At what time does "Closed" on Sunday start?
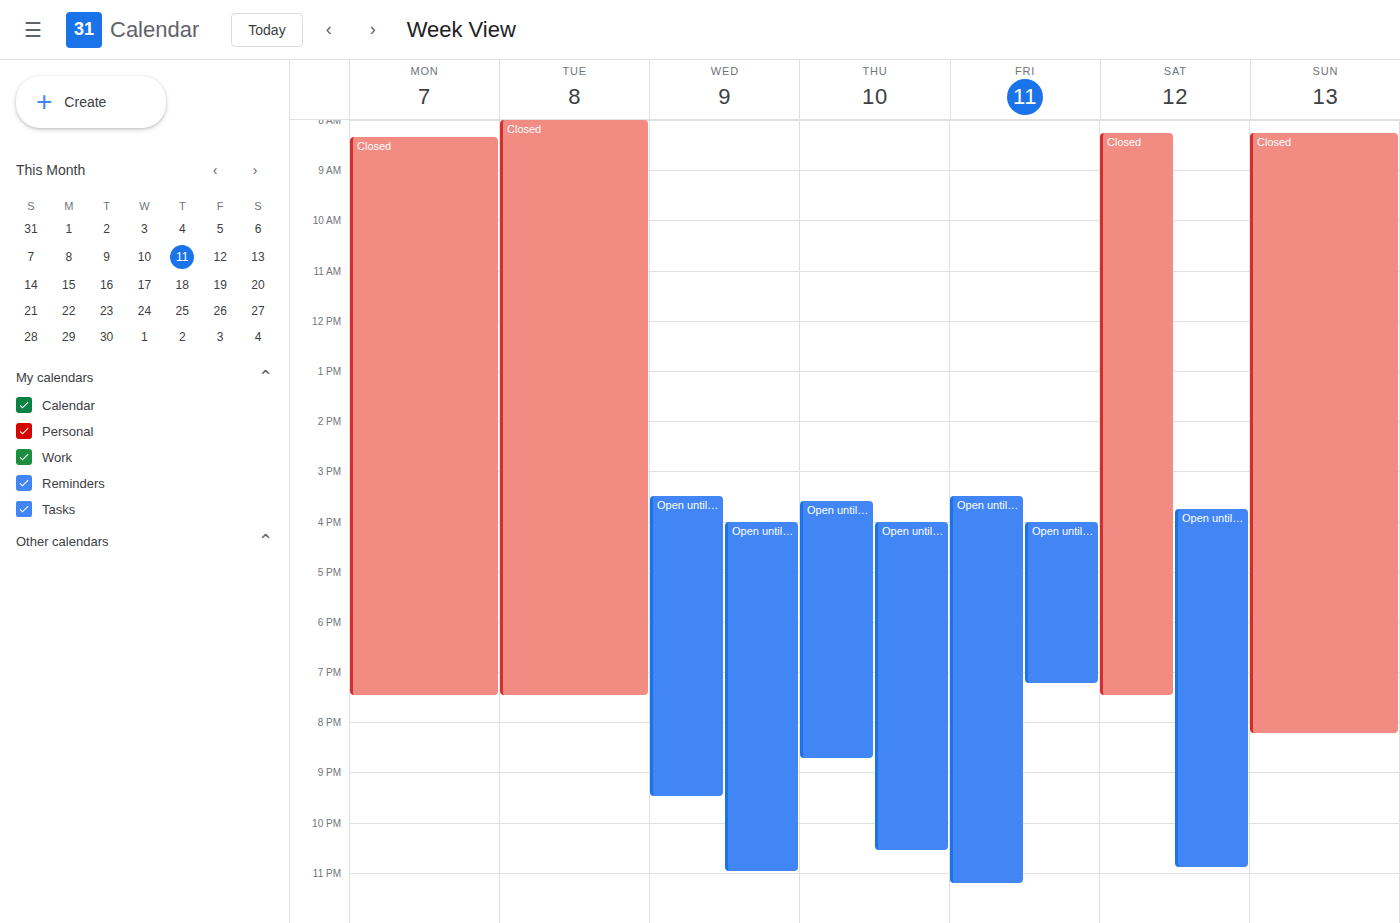
8:15 AM